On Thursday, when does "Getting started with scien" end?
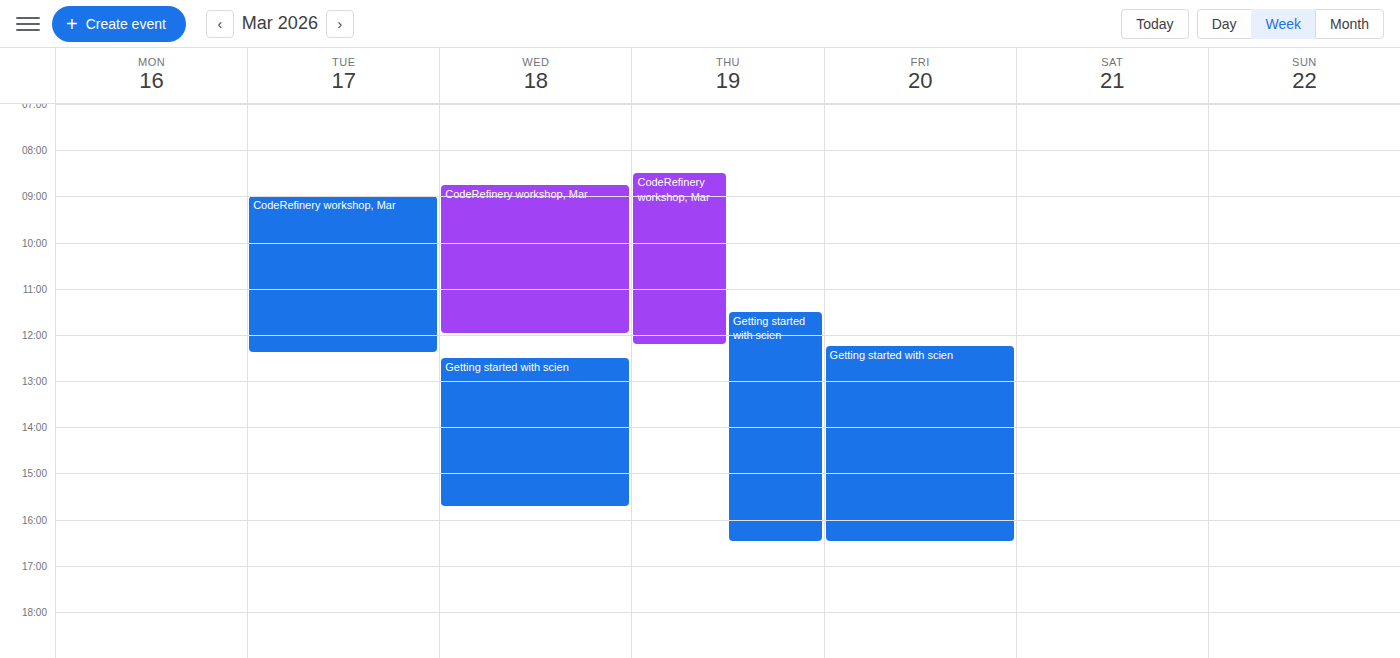
4:30 PM